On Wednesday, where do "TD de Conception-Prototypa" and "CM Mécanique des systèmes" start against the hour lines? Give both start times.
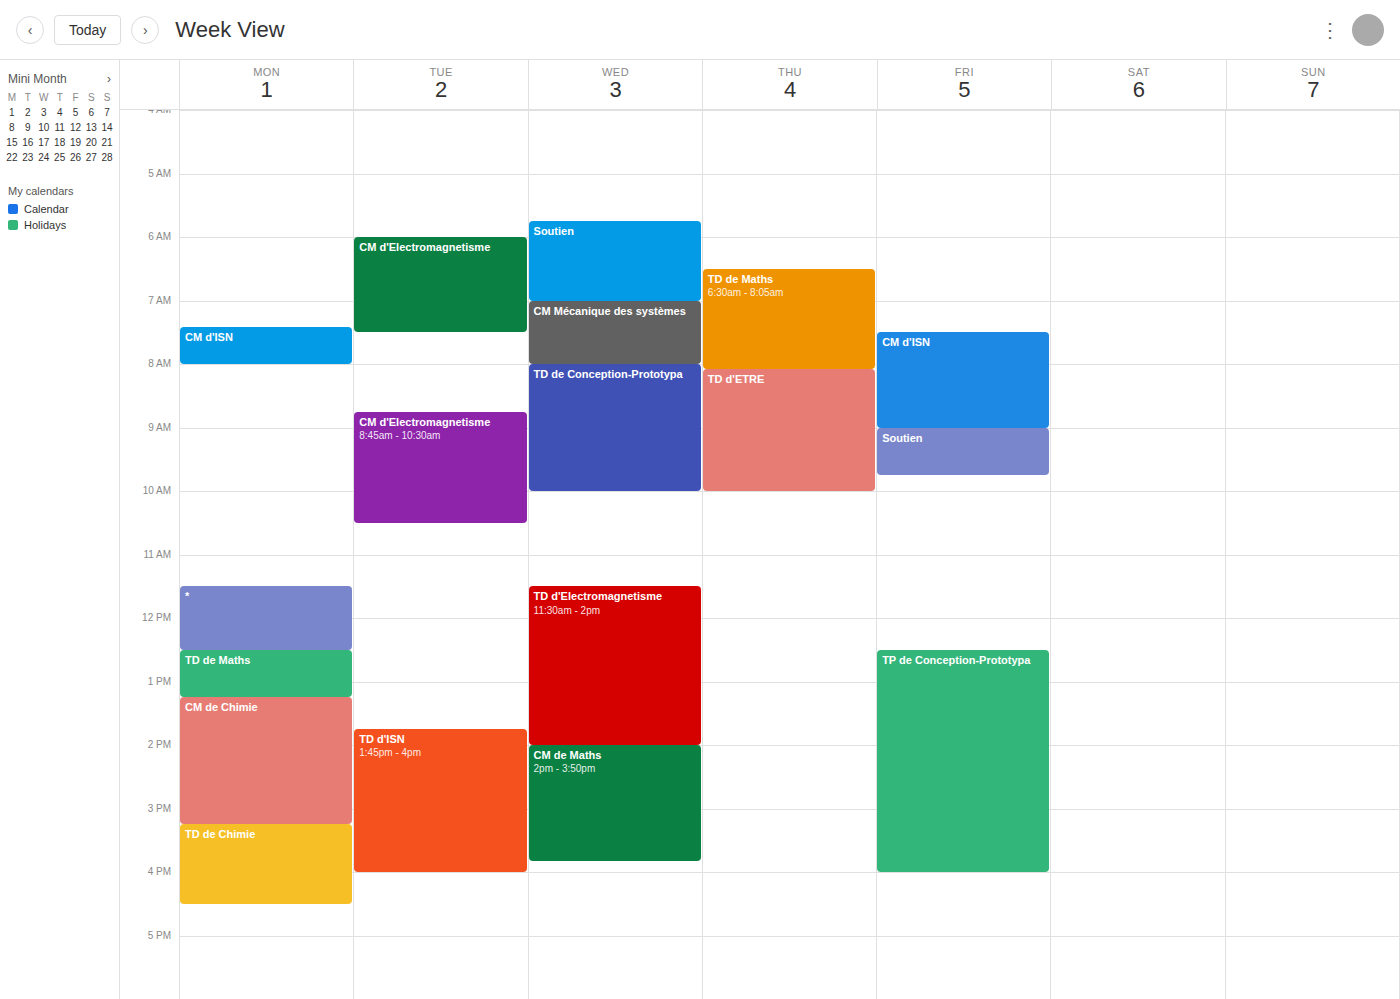
"TD de Conception-Prototypa": 08:00, exactly on the 08:00 line. "CM Mécanique des systèmes": 07:00, exactly on the 07:00 line.